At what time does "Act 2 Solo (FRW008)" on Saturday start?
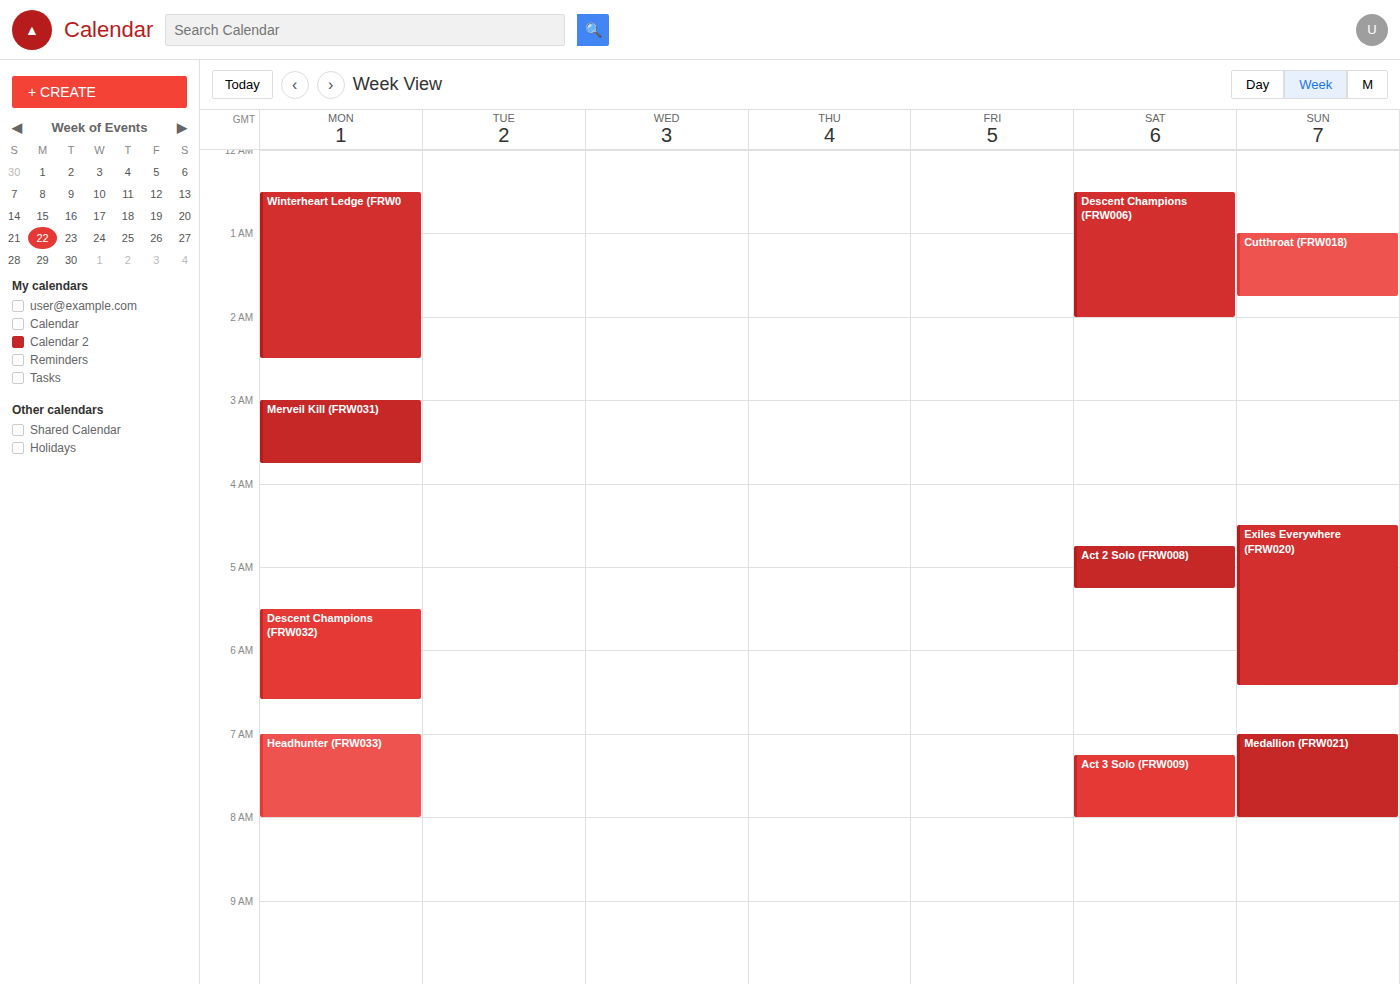
4:45 AM